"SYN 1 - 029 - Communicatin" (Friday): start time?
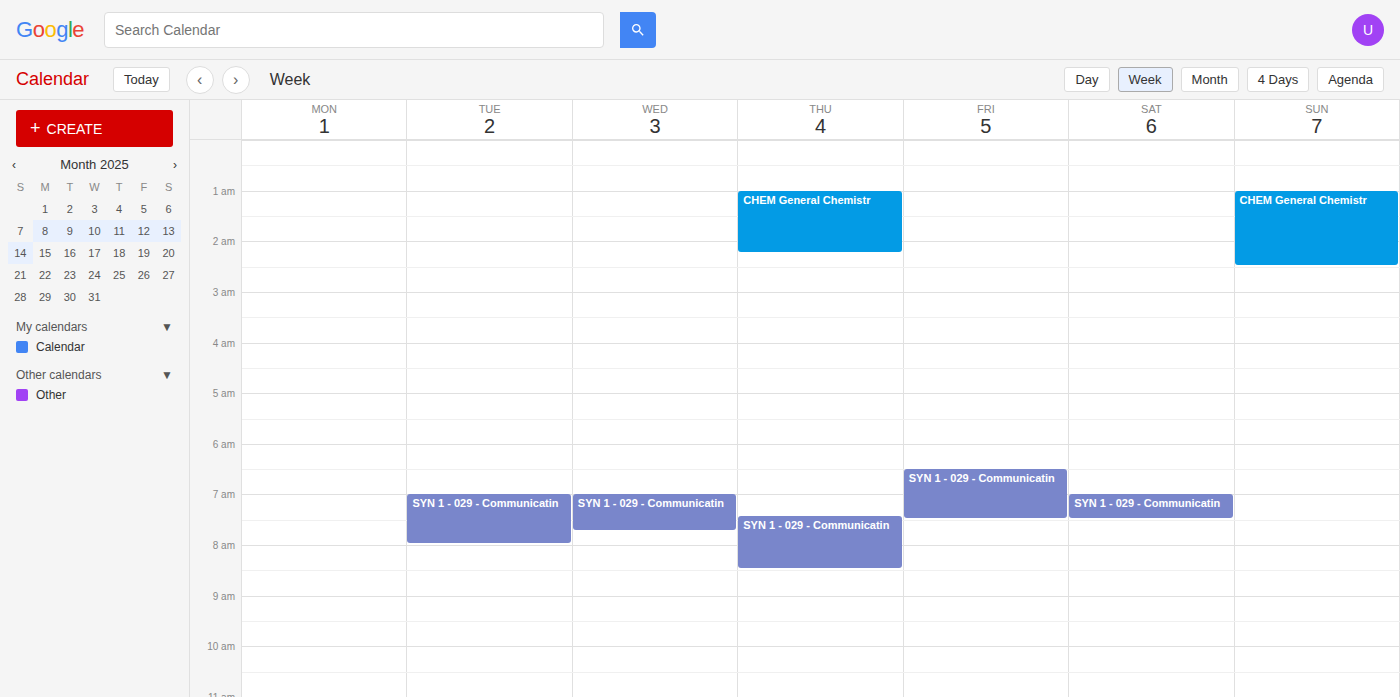
6:30 AM